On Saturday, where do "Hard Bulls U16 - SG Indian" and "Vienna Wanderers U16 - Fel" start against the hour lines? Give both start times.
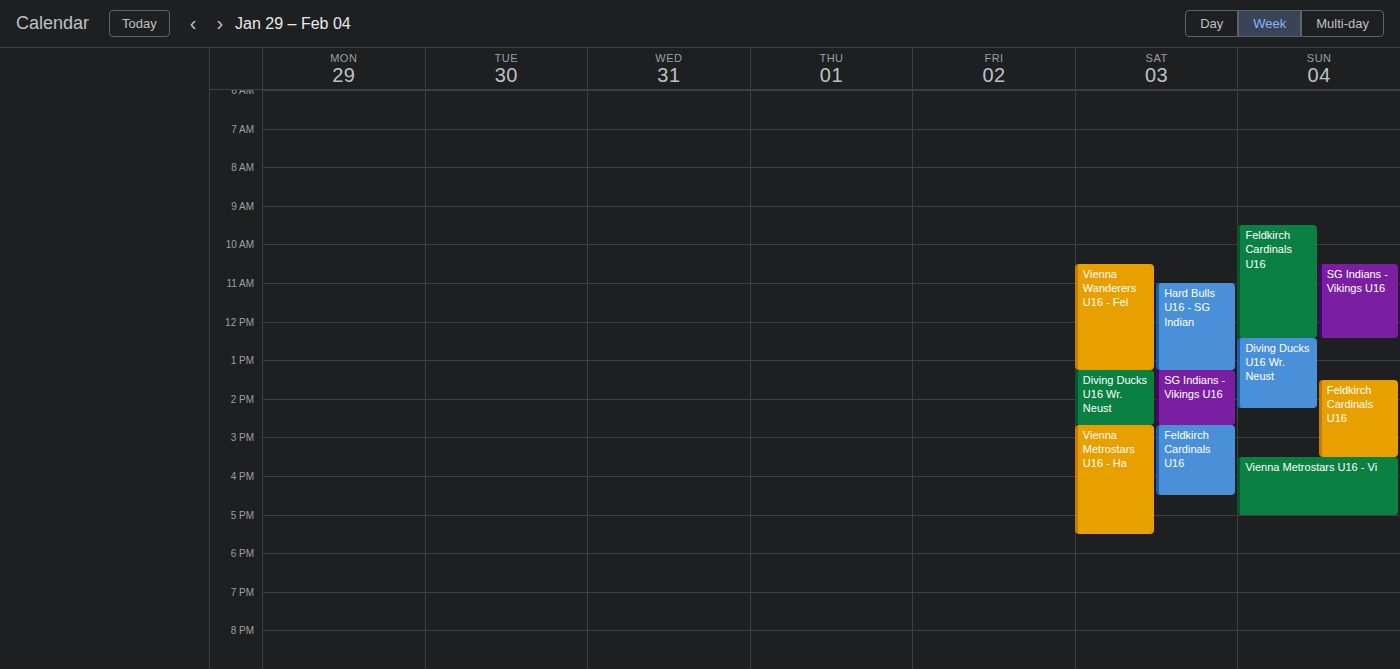
"Hard Bulls U16 - SG Indian": 11:00 AM, exactly on the 11 AM line. "Vienna Wanderers U16 - Fel": 10:30 AM, halfway between the 10 AM and 11 AM lines.